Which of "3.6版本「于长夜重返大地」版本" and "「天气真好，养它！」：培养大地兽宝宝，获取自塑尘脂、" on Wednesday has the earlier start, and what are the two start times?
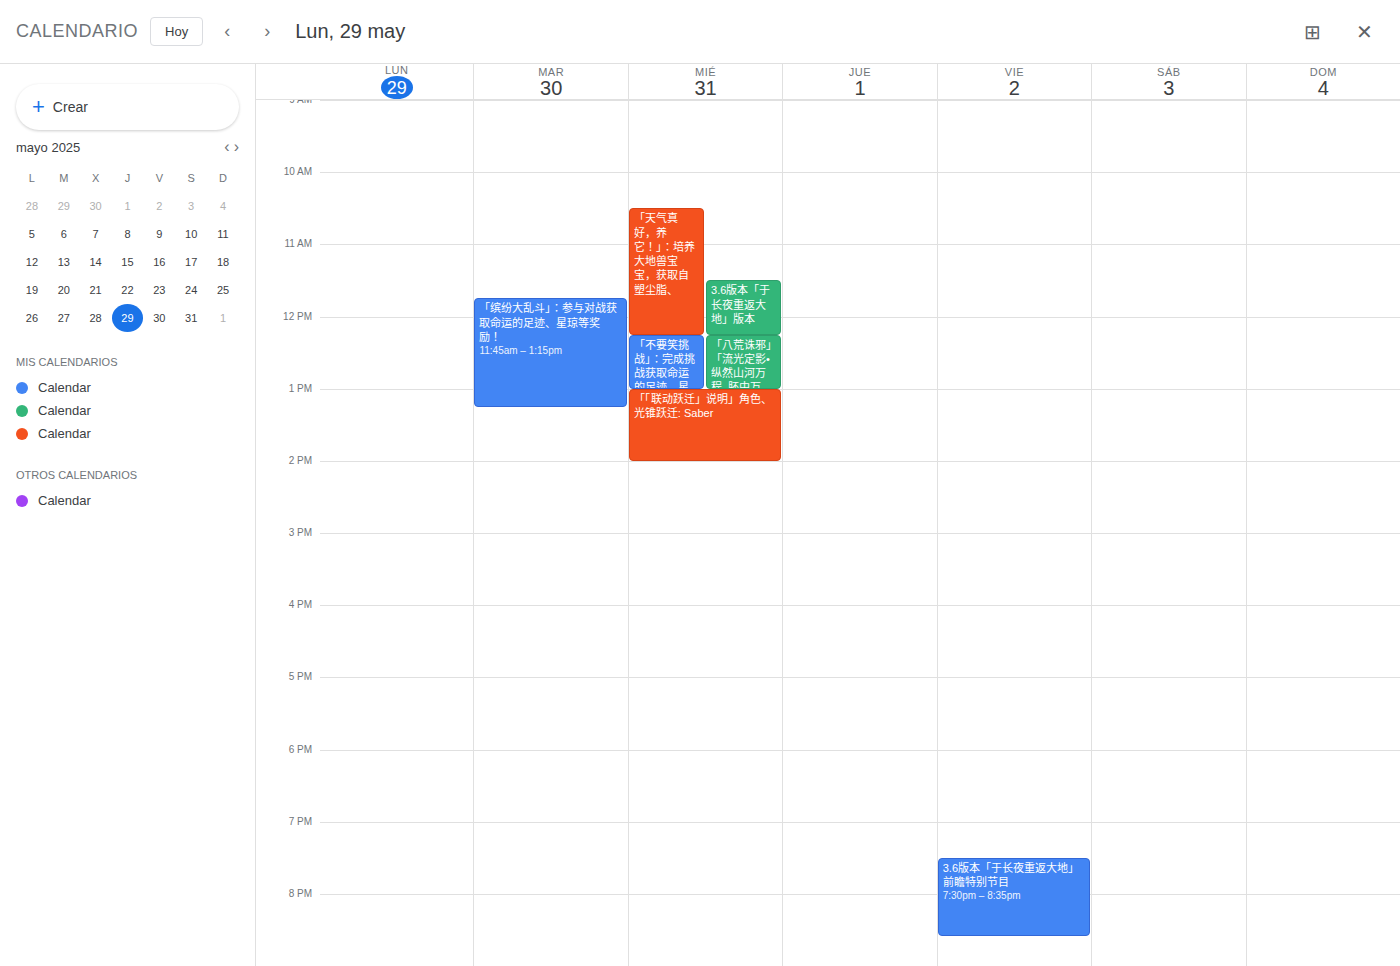
"「天气真好，养它！」：培养大地兽宝宝，获取自塑尘脂、" 10:30 AM; "3.6版本「于长夜重返大地」版本" 11:30 AM.